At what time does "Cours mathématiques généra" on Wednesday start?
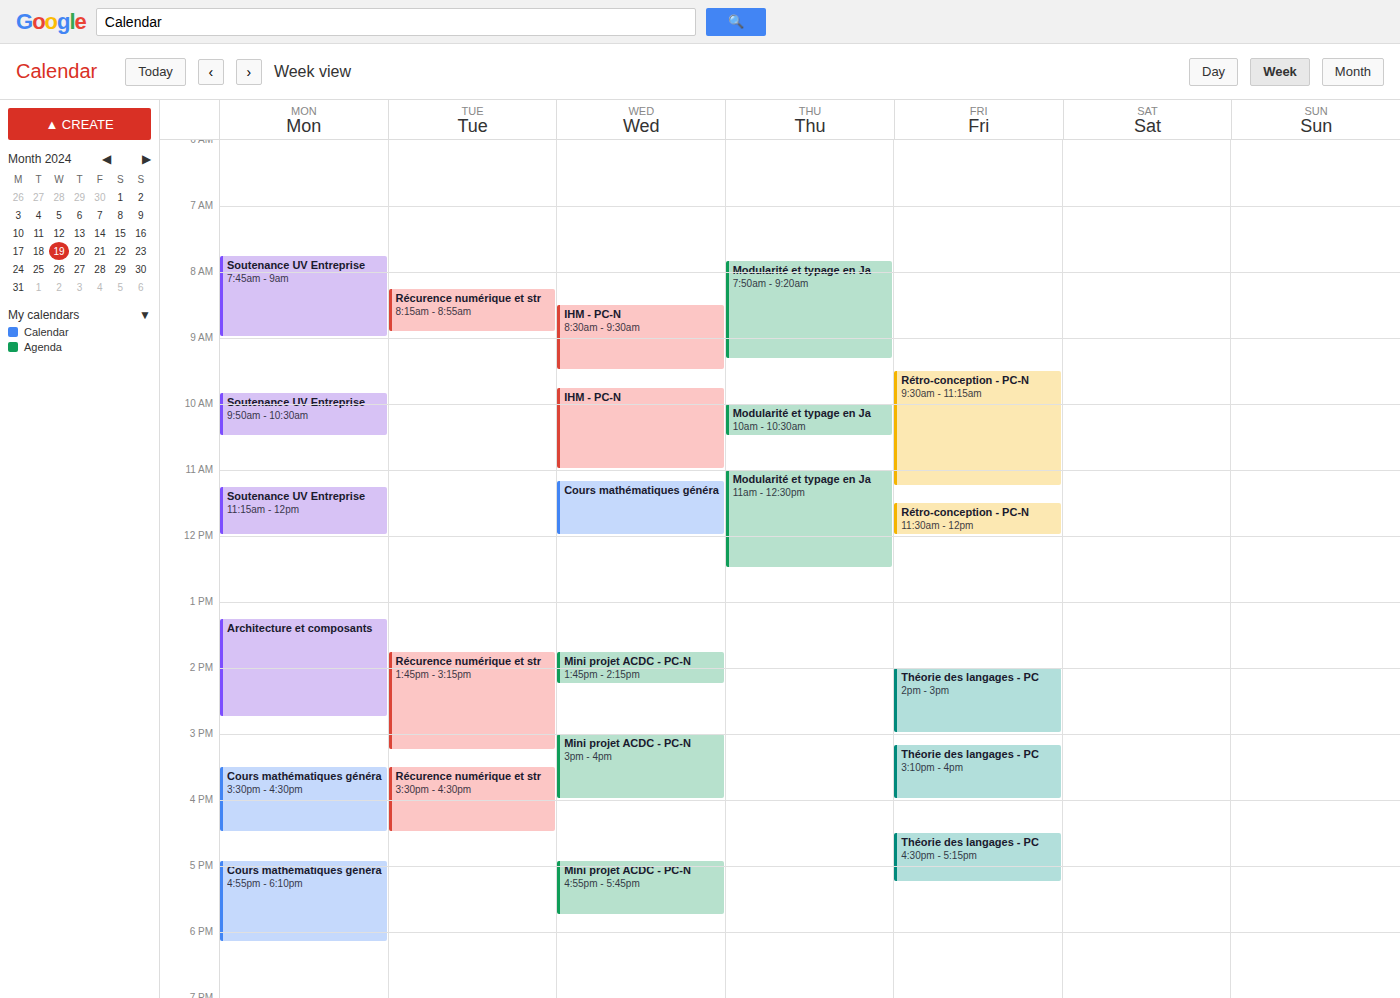
11:10 AM